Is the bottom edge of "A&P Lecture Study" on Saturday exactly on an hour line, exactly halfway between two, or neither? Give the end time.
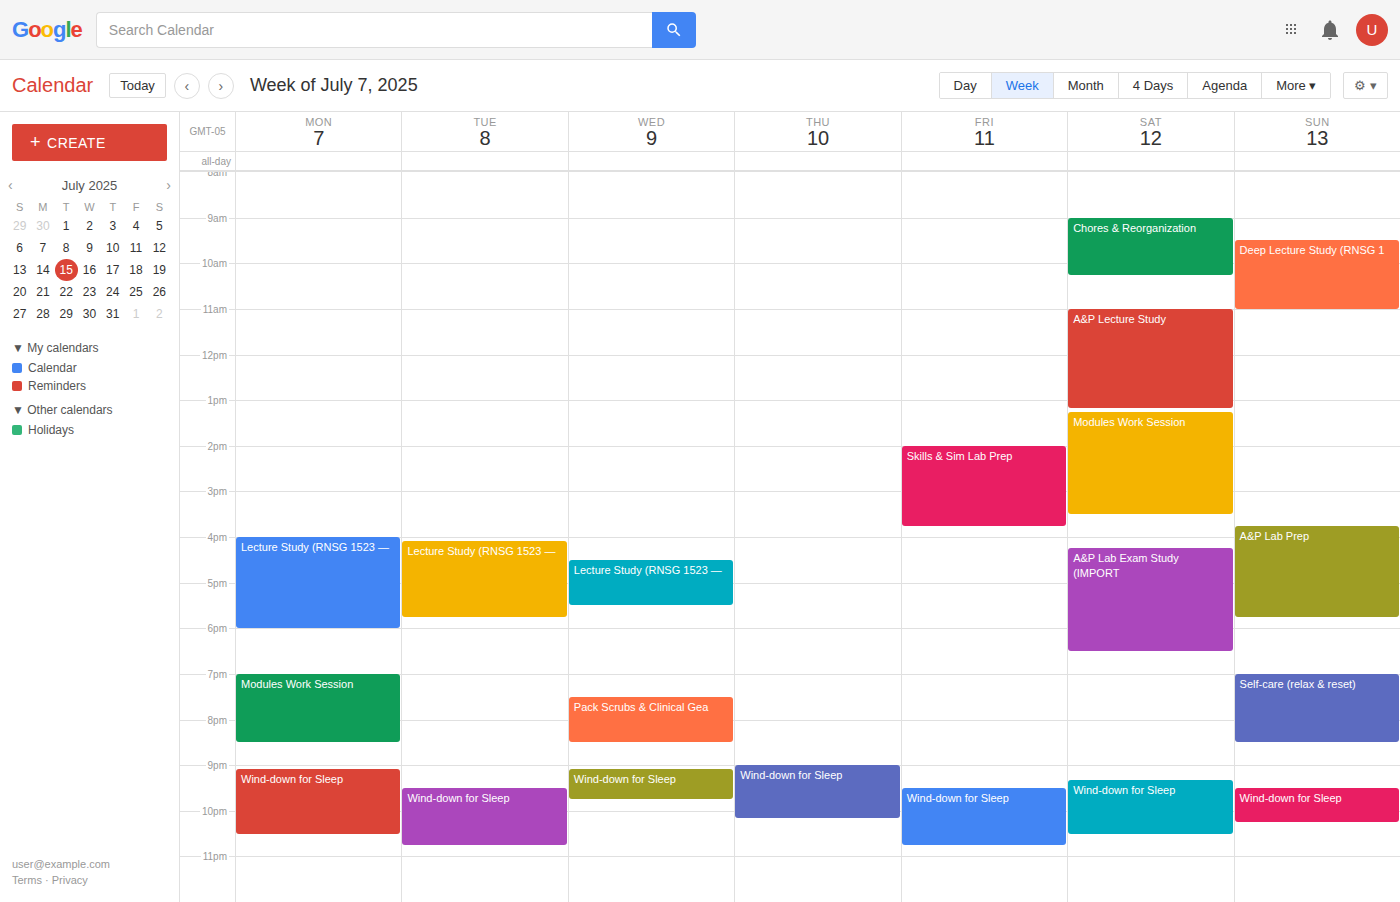
1:10 PM -- neither: 10 minutes below the 1 PM line and 50 minutes above the 2 PM line.